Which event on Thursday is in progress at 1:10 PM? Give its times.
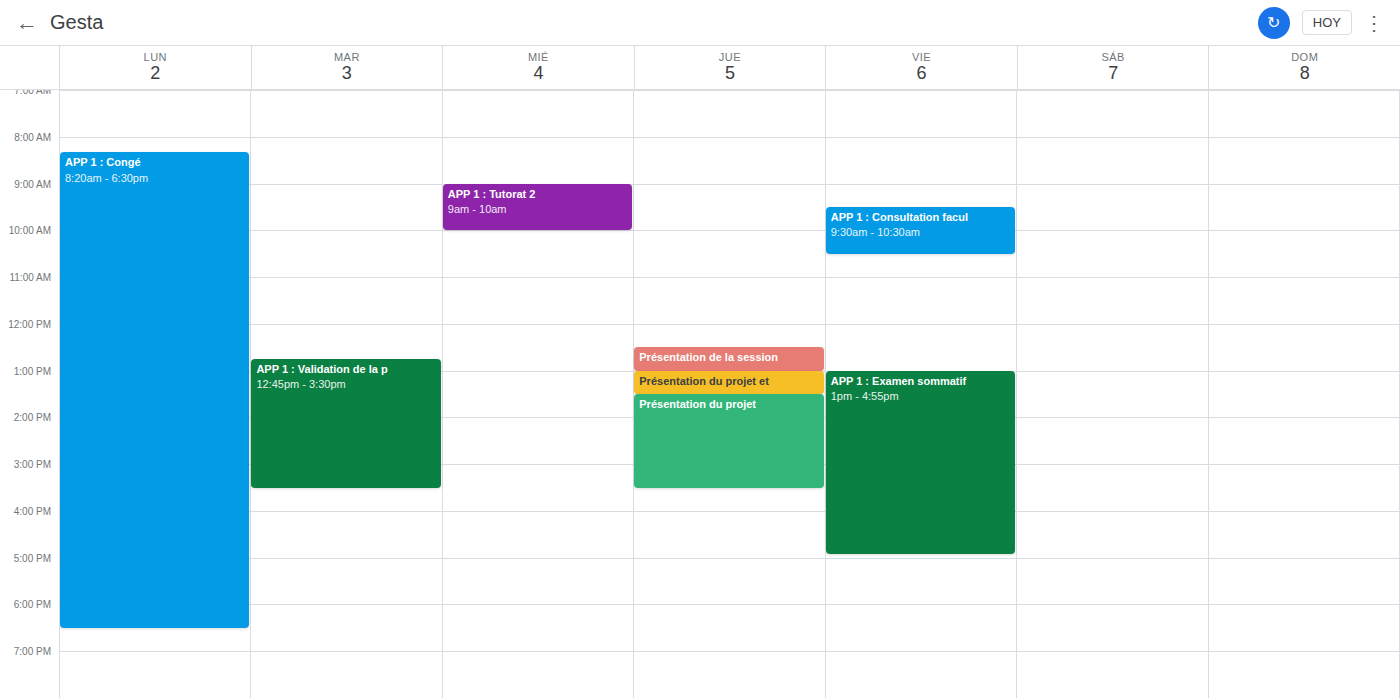
"Présentation du projet et", 1:00 PM to 1:30 PM